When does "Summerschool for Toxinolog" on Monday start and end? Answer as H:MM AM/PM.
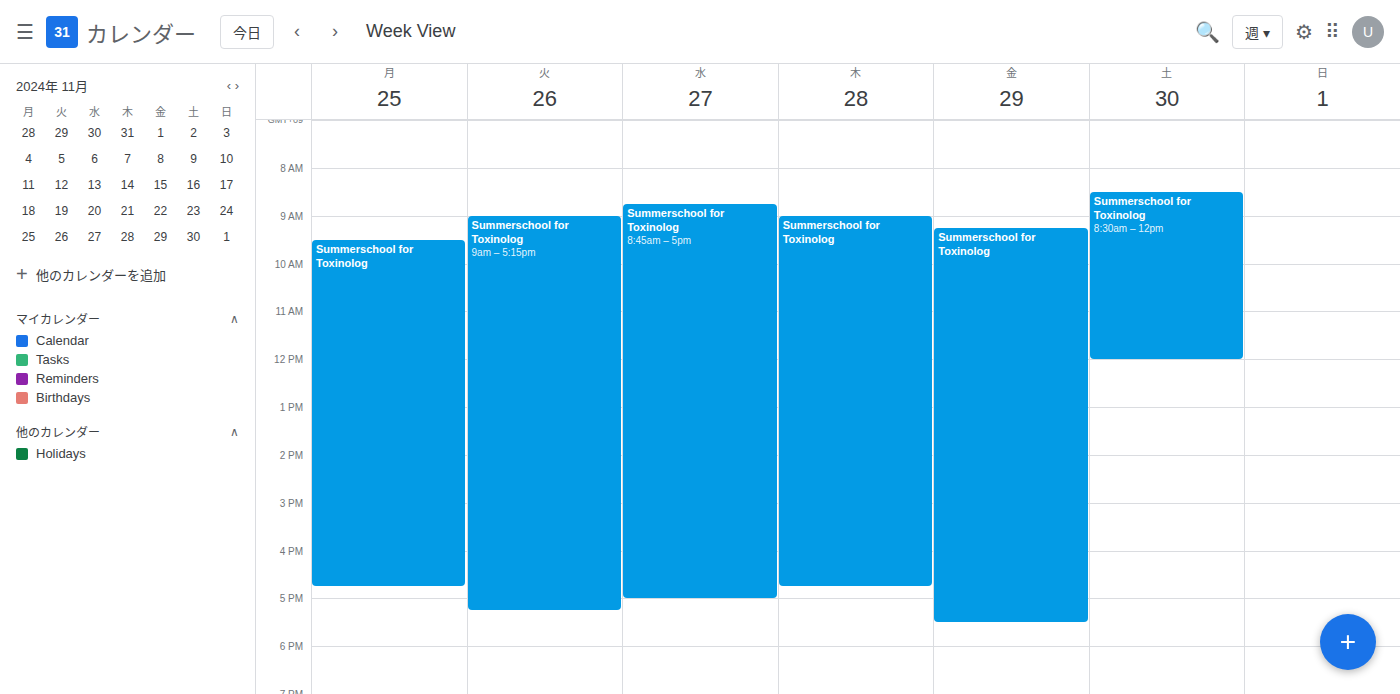
9:30 AM to 4:45 PM